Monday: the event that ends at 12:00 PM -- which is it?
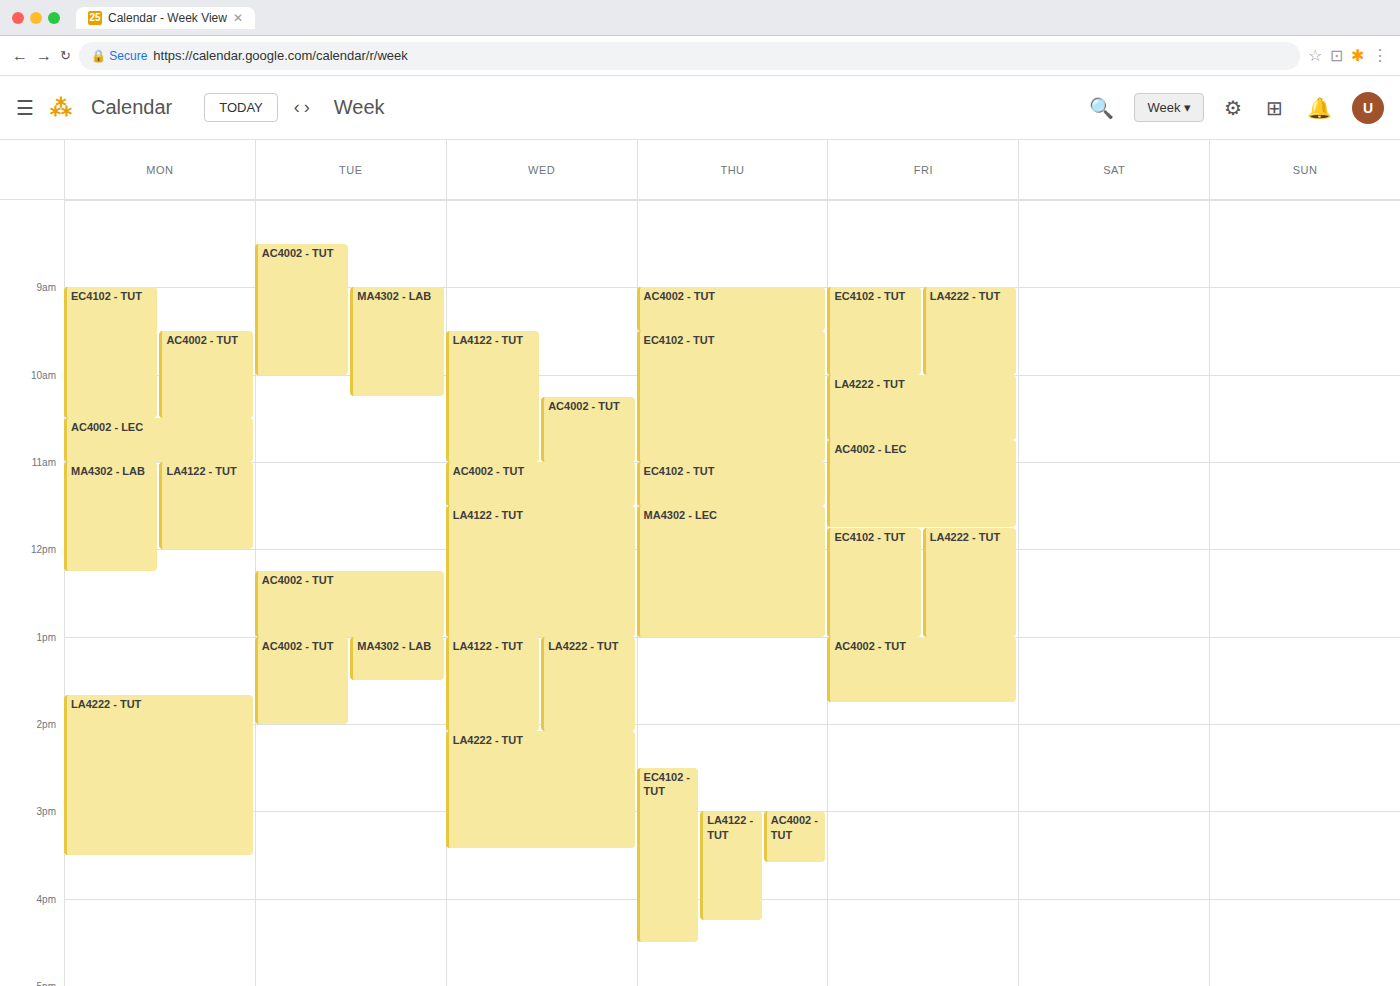
"LA4122 - TUT"